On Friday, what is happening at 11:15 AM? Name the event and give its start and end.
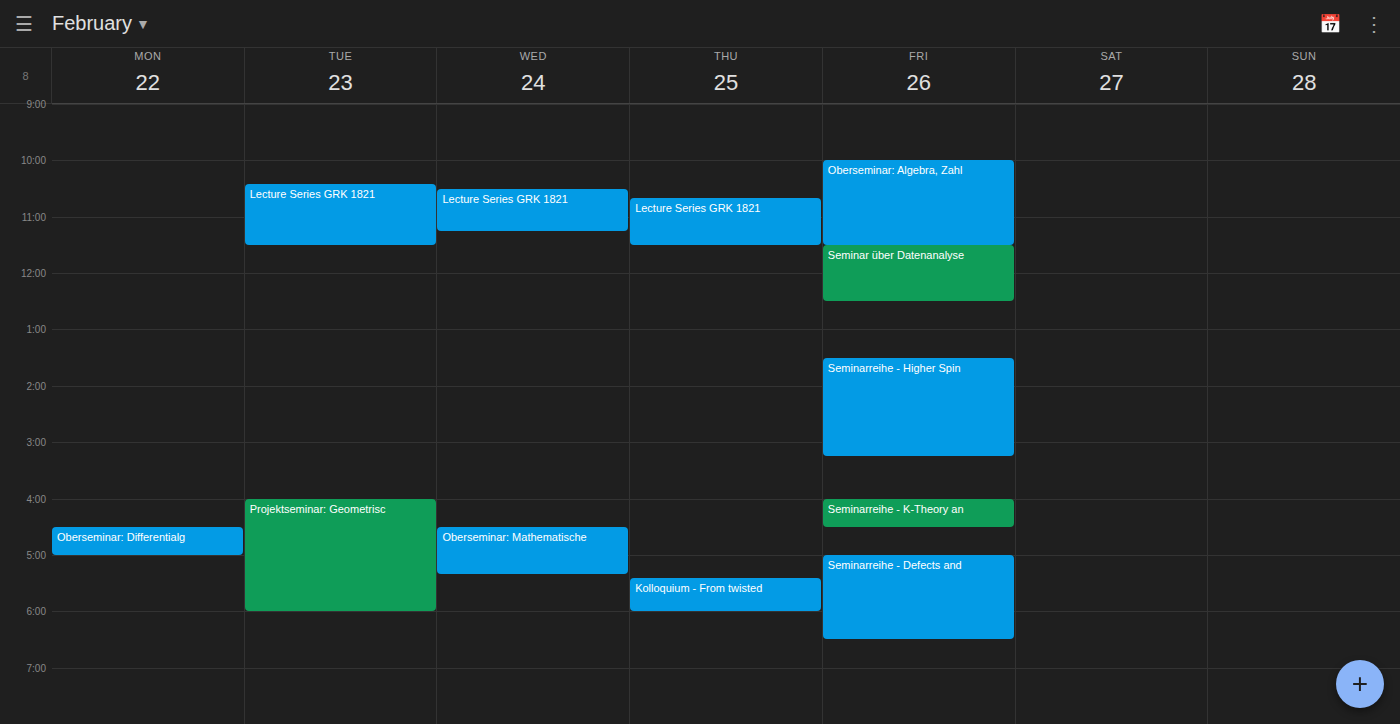
"Oberseminar: Algebra, Zahl", 10:00 AM to 11:30 AM